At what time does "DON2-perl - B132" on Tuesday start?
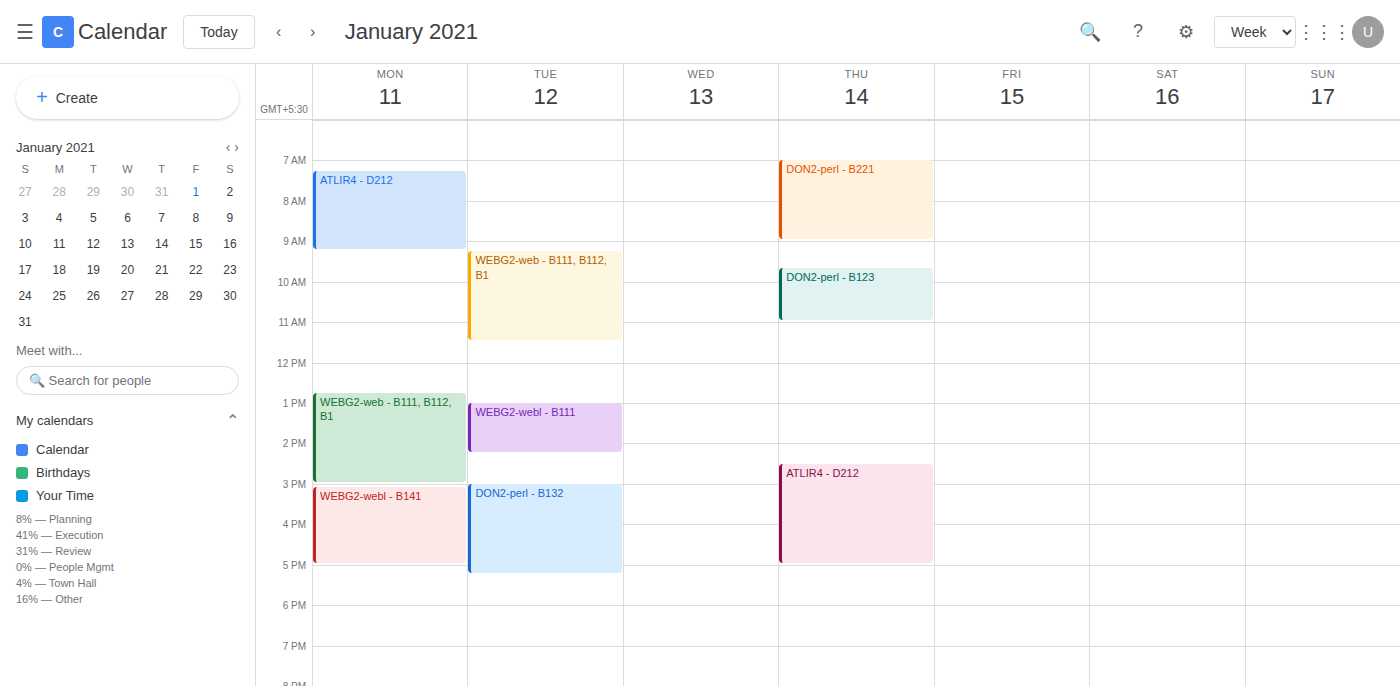
3:00 PM